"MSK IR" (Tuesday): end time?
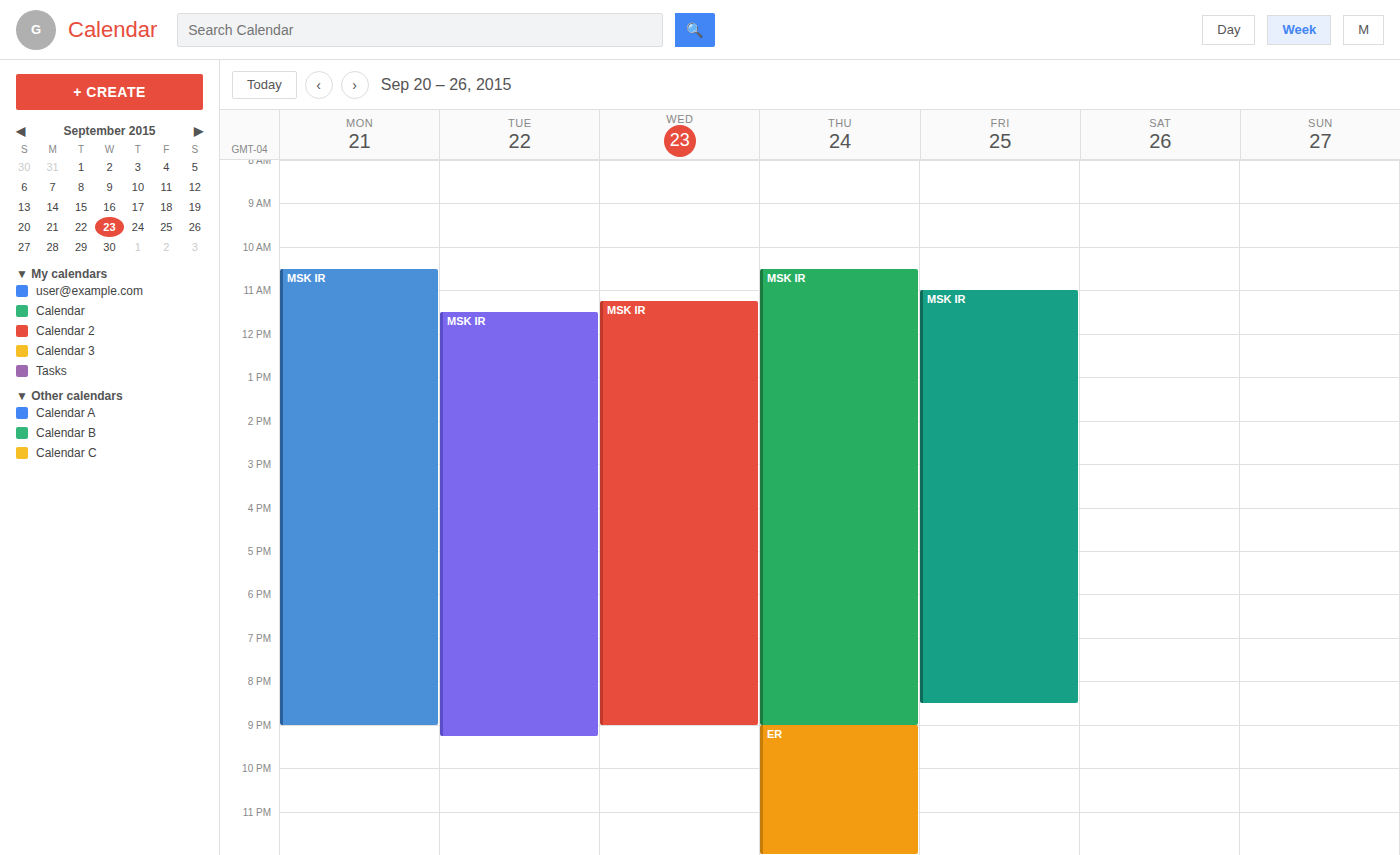
21:15